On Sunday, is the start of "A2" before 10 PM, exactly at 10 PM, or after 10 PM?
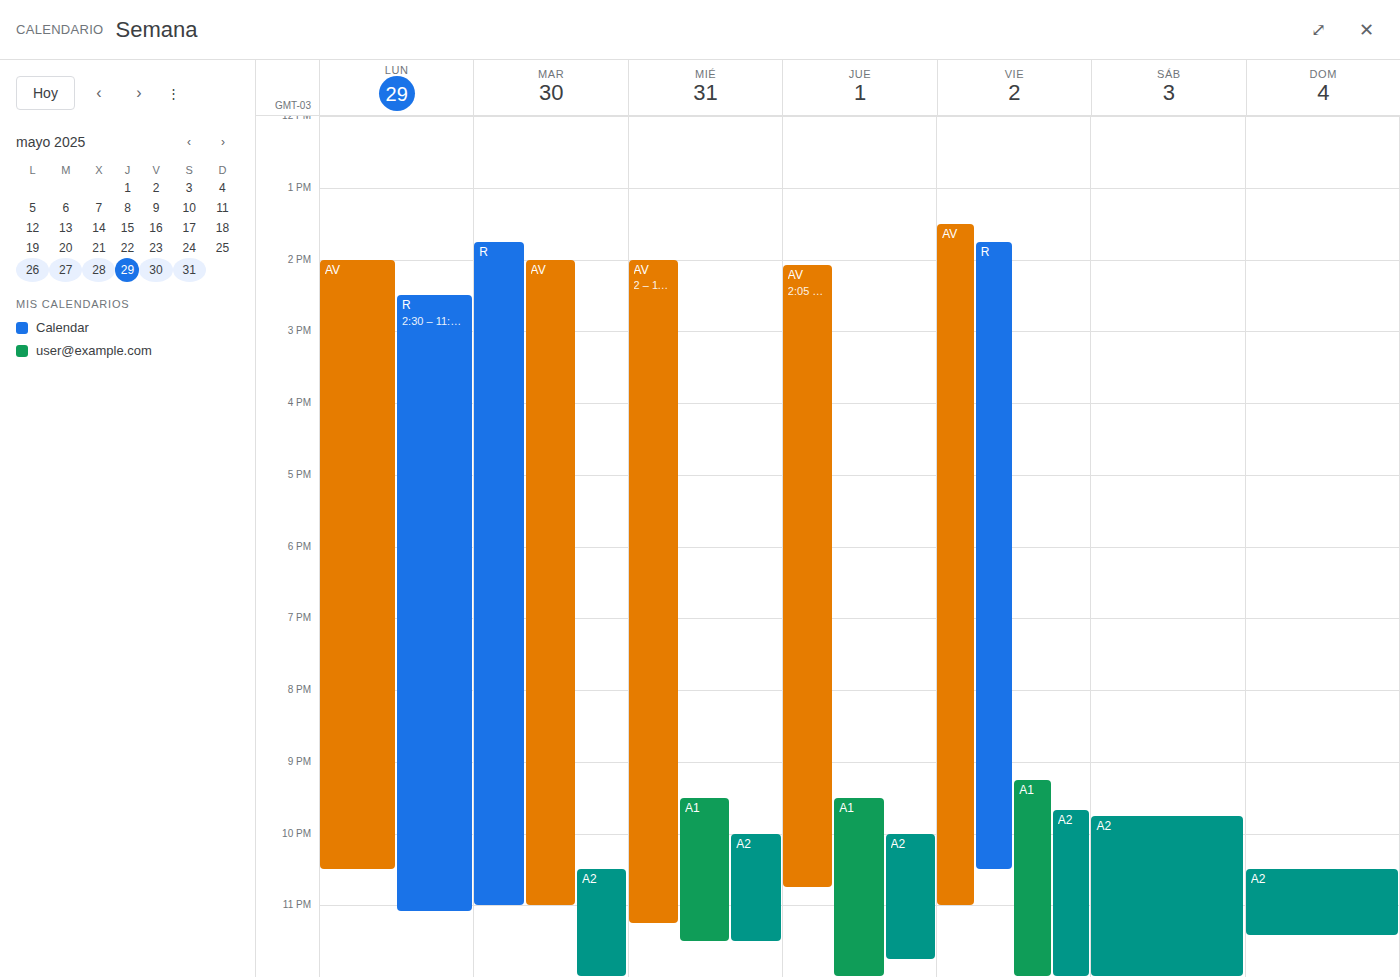
10:30 PM -- after 10 PM, 30 minutes below the 10 PM line.